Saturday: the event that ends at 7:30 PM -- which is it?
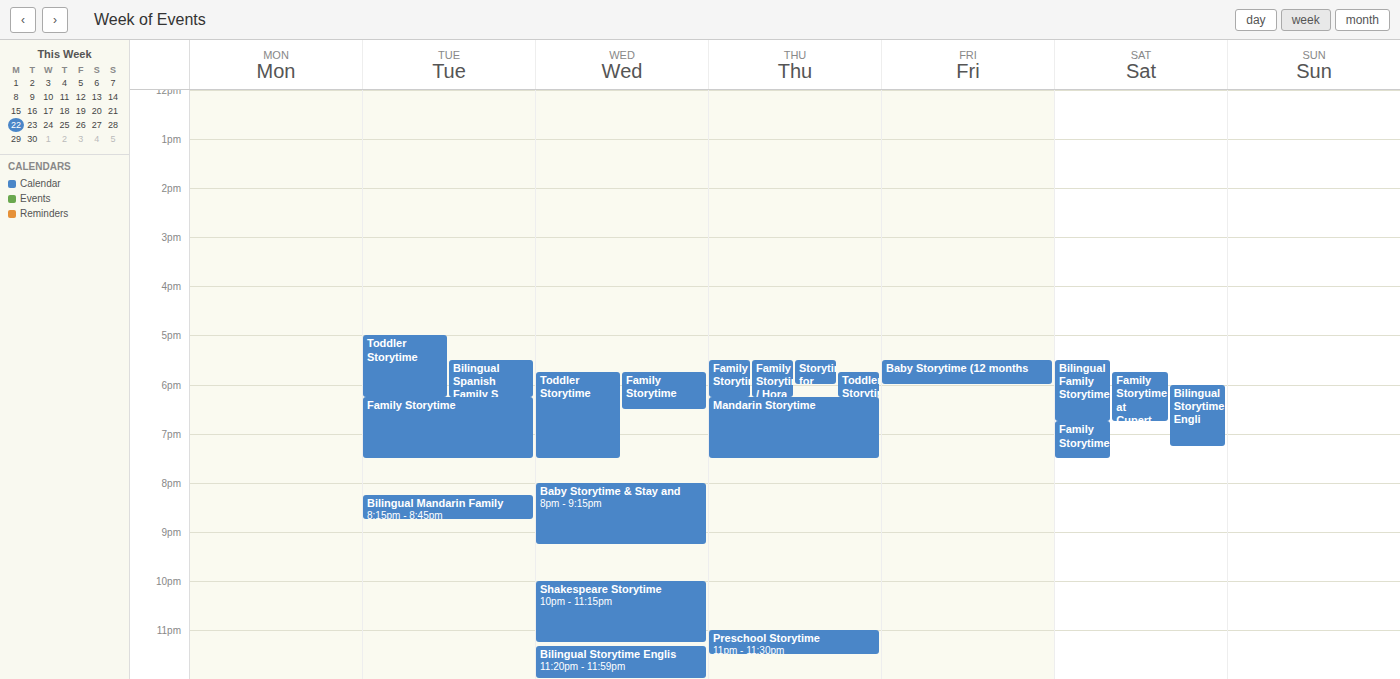
"Family Storytime"